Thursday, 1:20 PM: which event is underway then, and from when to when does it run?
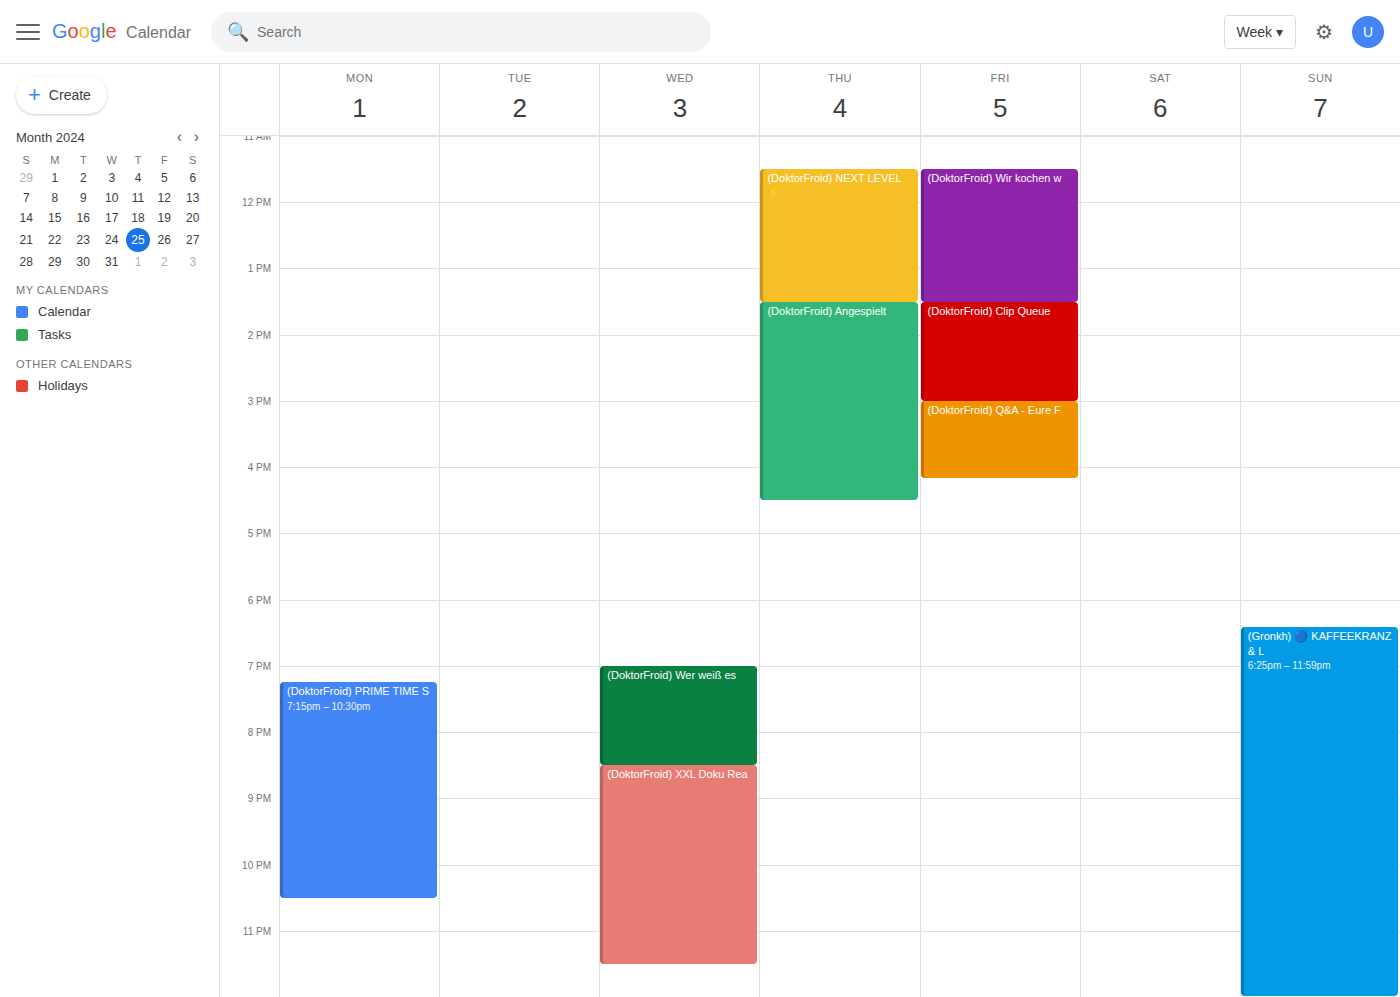
"(DoktorFroid) NEXT LEVEL ⚡", 11:30 AM to 1:30 PM